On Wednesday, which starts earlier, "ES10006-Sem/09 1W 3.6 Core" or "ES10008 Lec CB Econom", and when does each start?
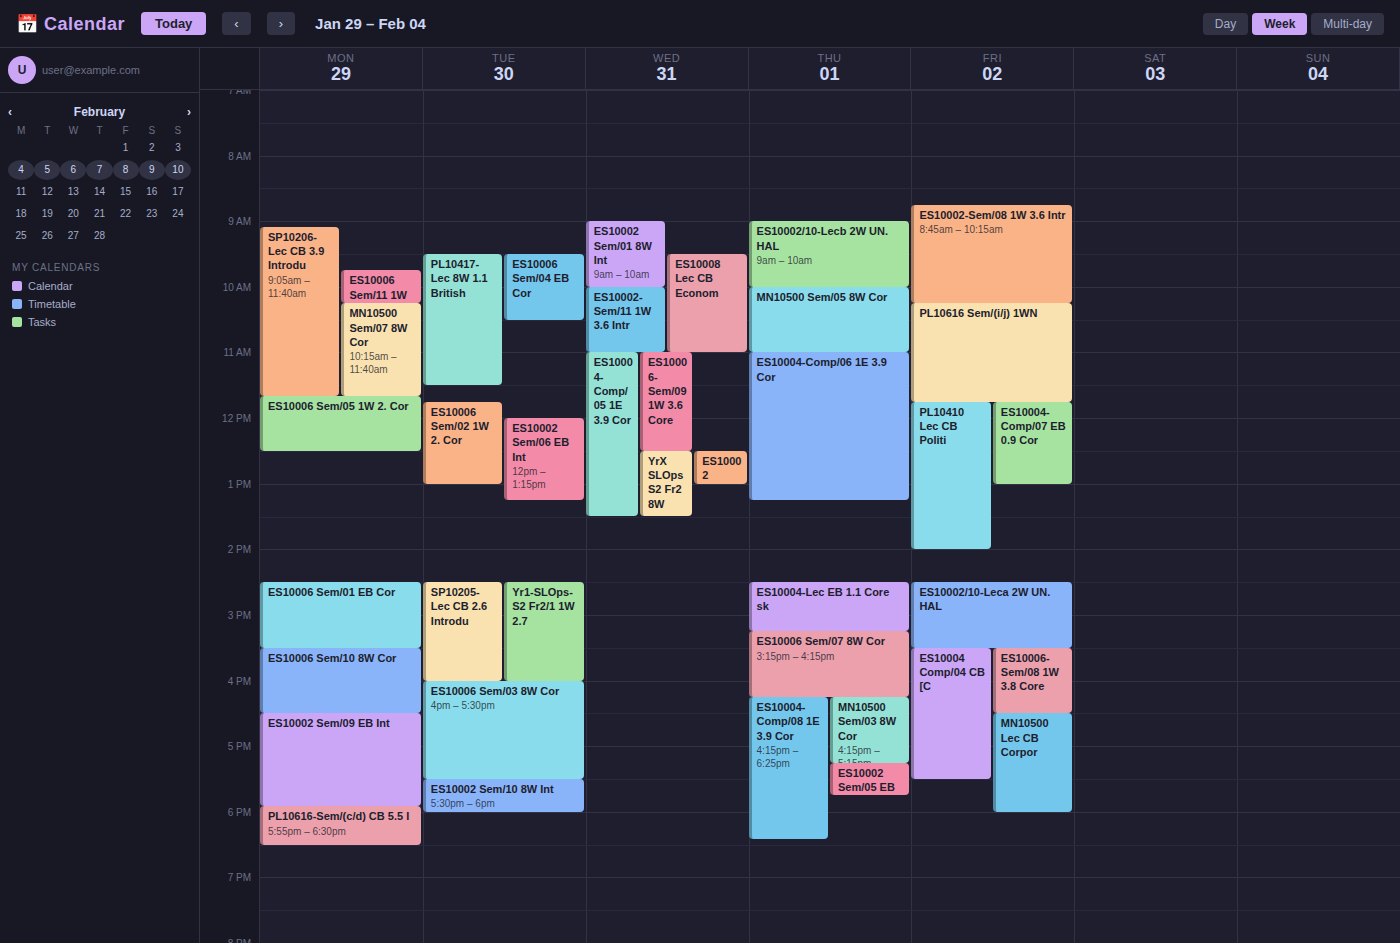
"ES10008 Lec CB Econom" 9:30 AM; "ES10006-Sem/09 1W 3.6 Core" 11:00 AM.